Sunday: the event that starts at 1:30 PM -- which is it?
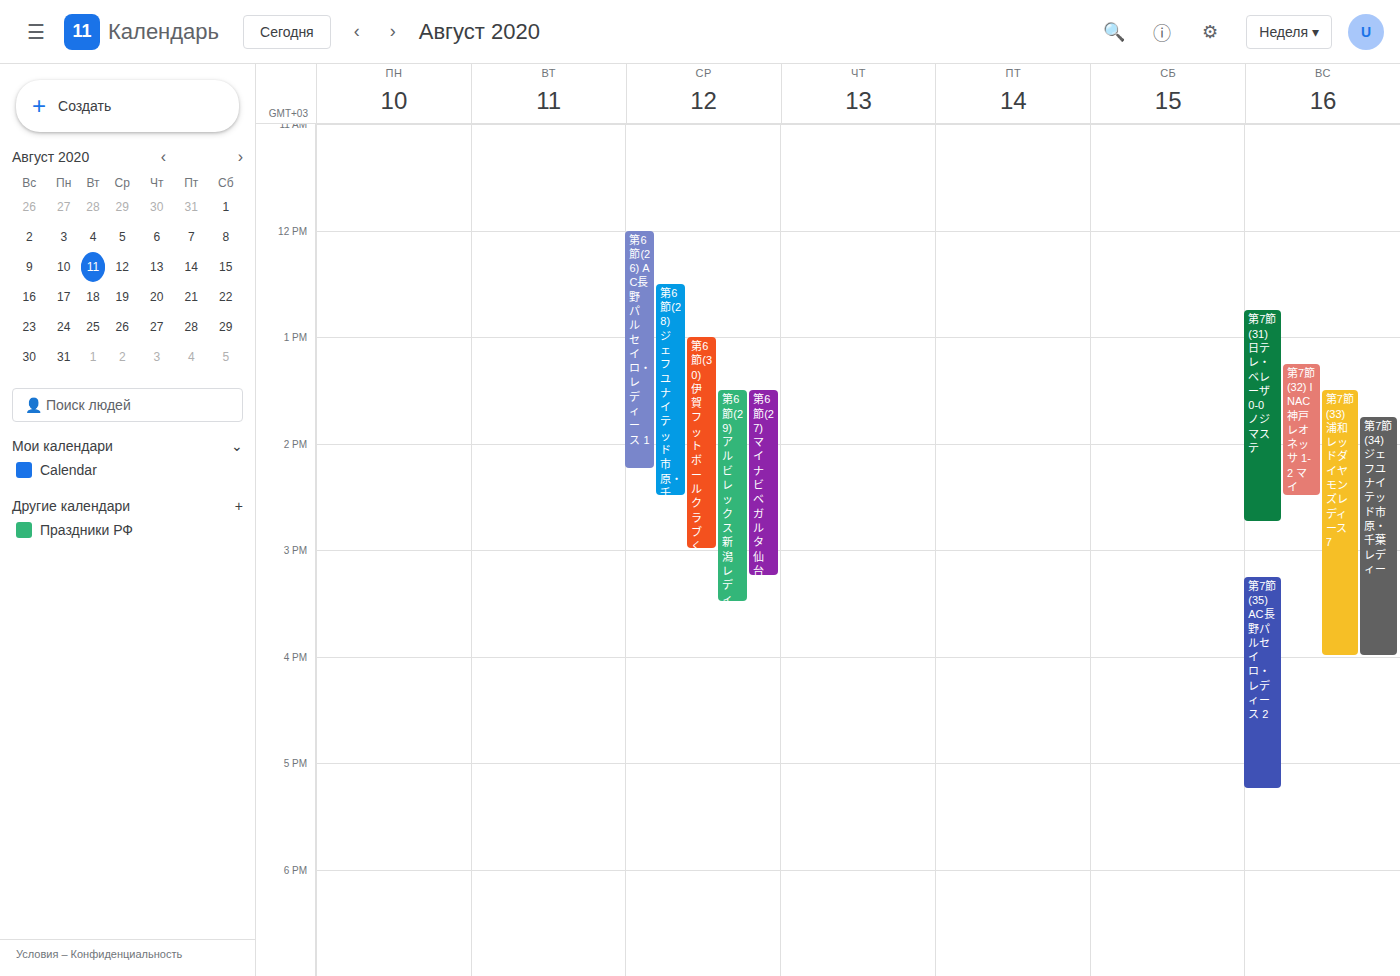
"第7節(33) 浦和レッドダイヤモンズレディース 7"